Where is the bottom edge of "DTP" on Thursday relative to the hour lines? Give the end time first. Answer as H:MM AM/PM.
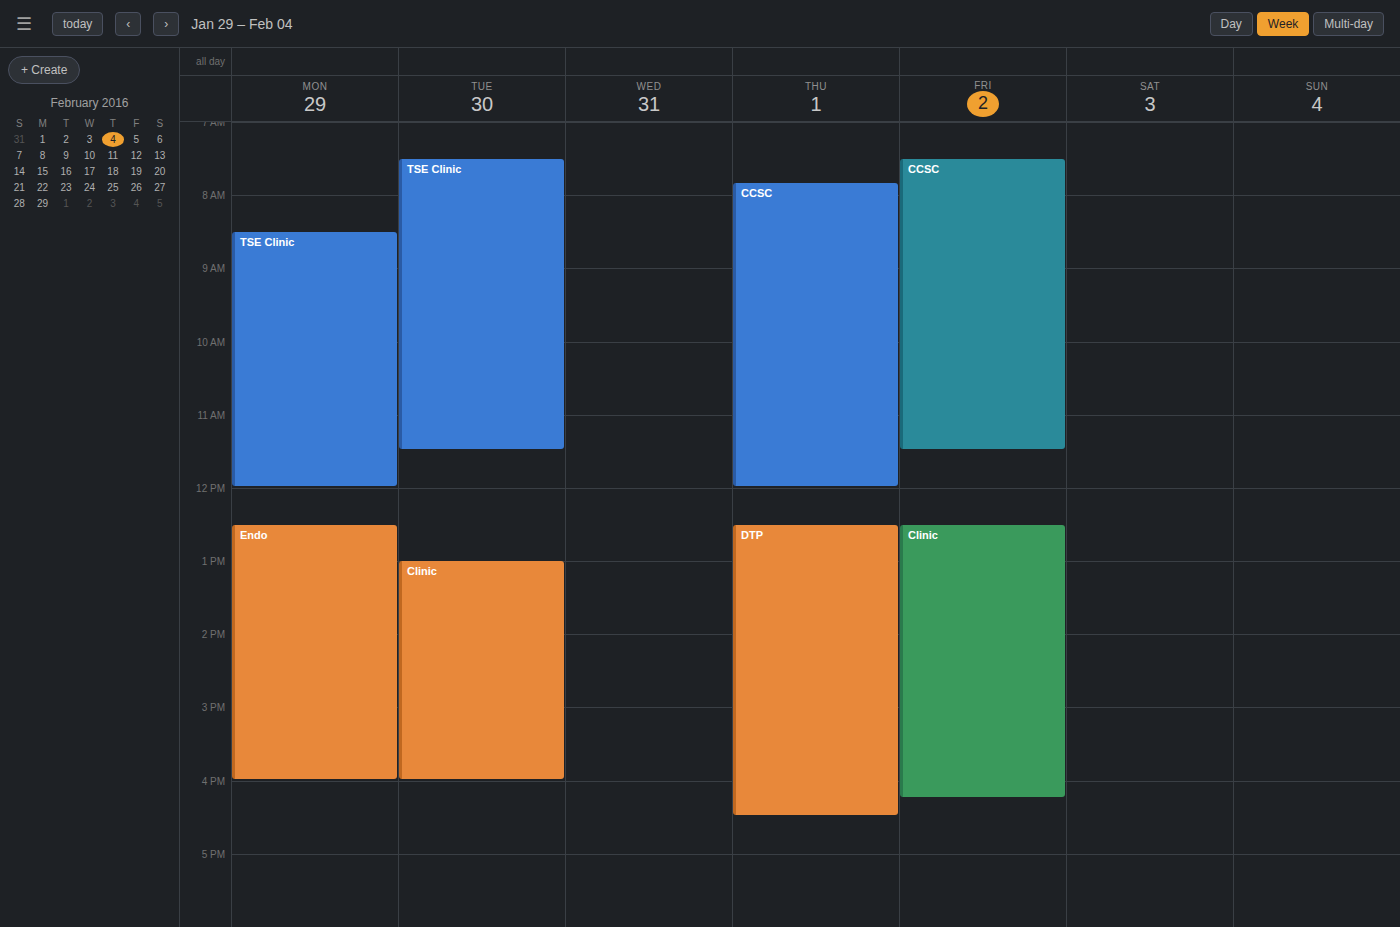
4:30 PM -- halfway between the 4 PM and 5 PM lines.